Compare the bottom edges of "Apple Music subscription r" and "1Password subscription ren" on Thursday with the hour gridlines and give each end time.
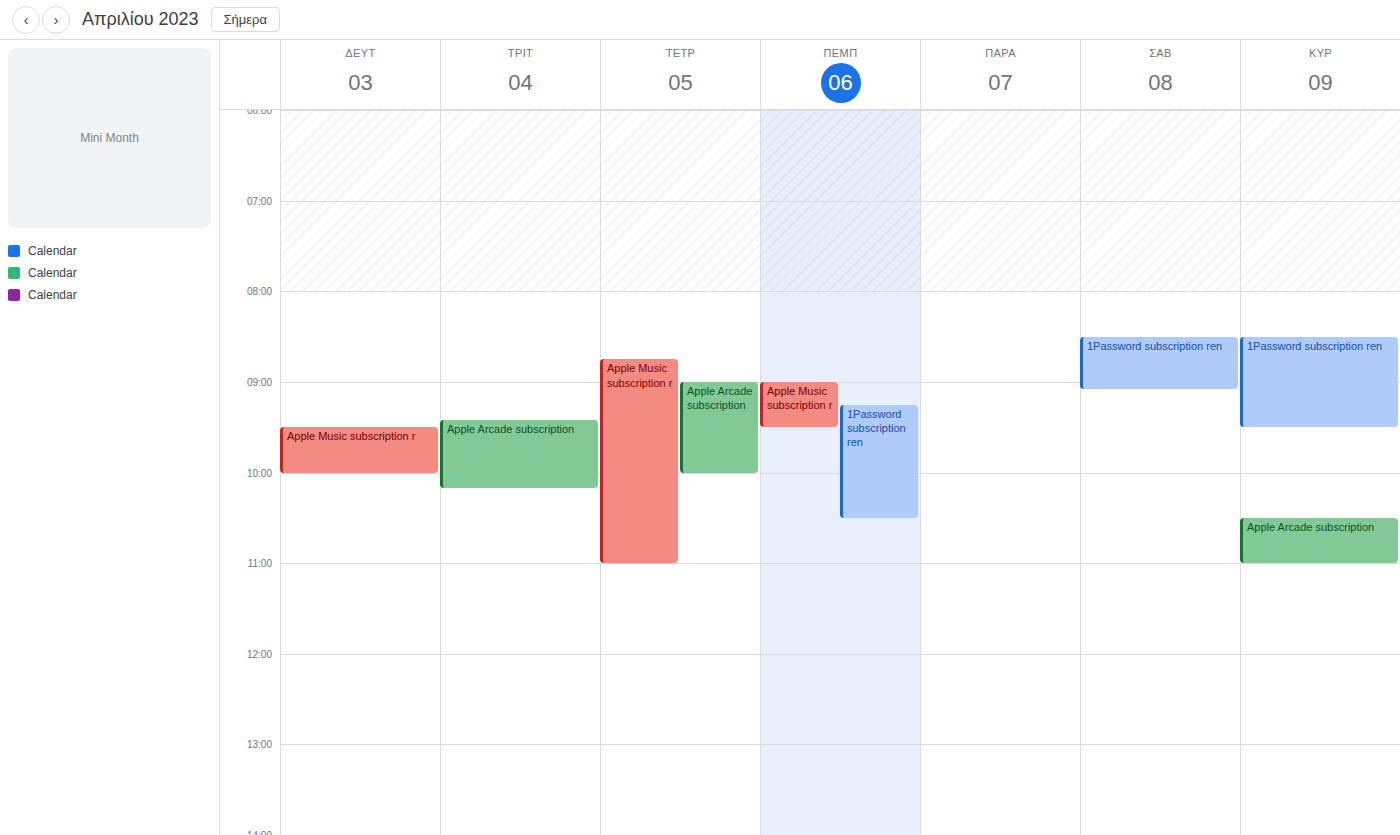
"Apple Music subscription r": 9:30 AM, halfway between the 9 AM and 10 AM lines. "1Password subscription ren": 10:30 AM, halfway between the 10 AM and 11 AM lines.